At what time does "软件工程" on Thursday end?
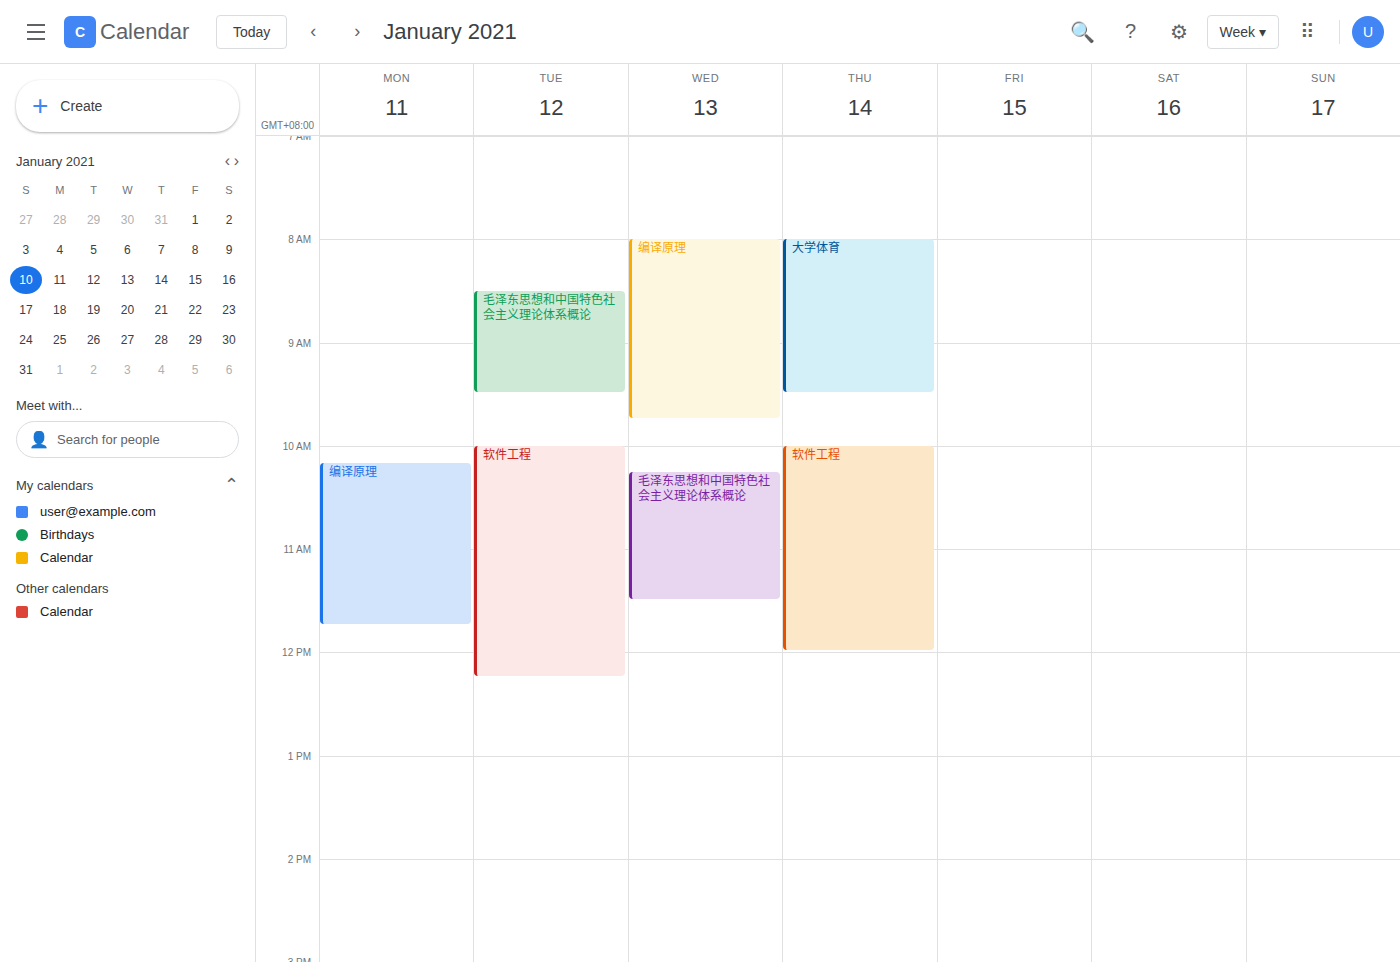
12:00 PM